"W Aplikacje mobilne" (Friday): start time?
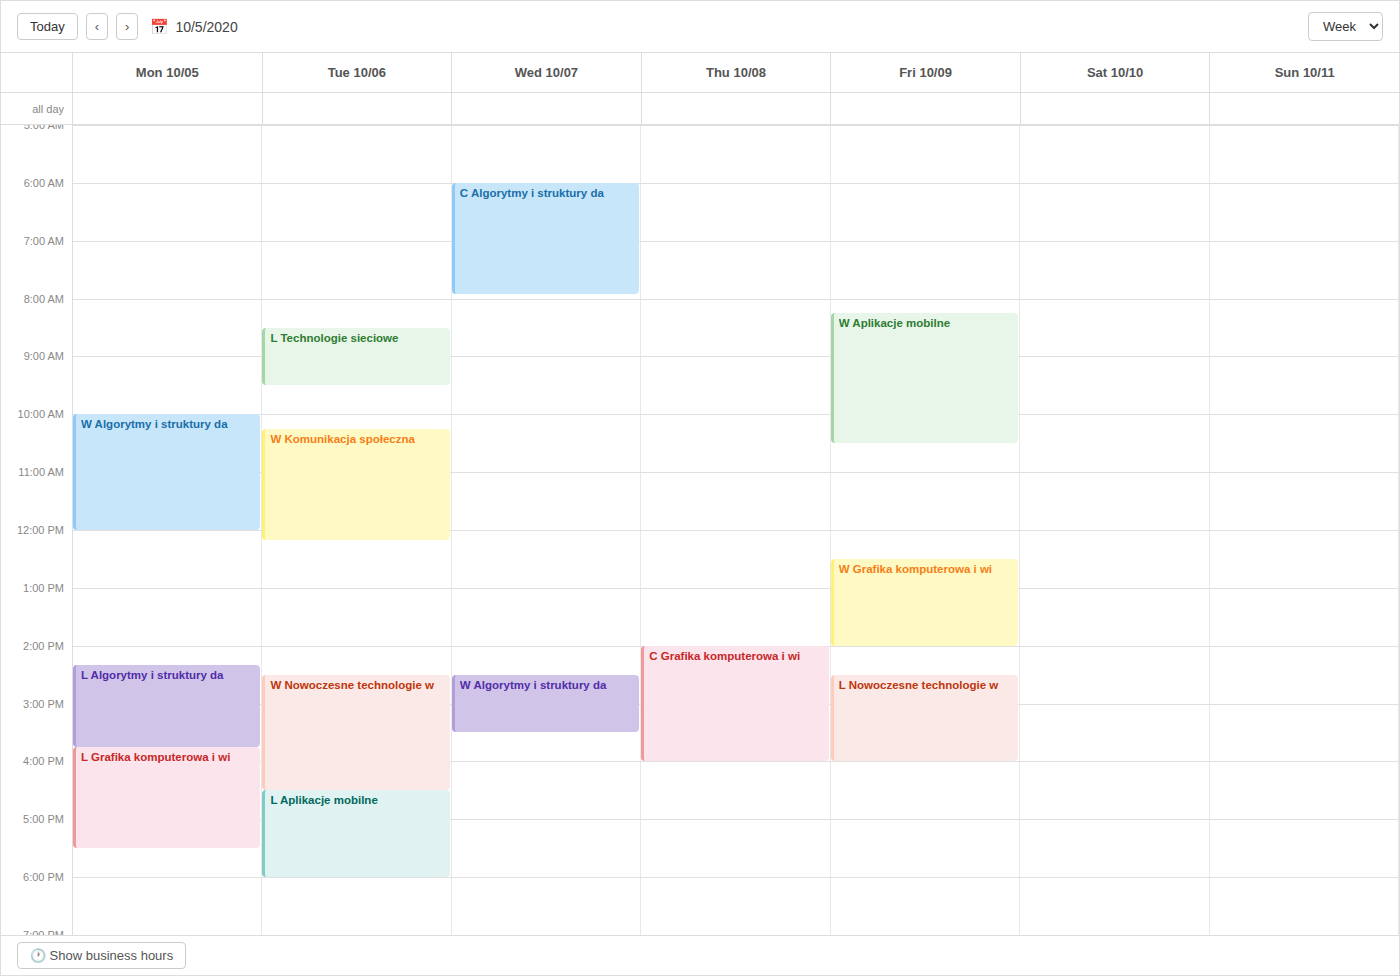
8:15 AM